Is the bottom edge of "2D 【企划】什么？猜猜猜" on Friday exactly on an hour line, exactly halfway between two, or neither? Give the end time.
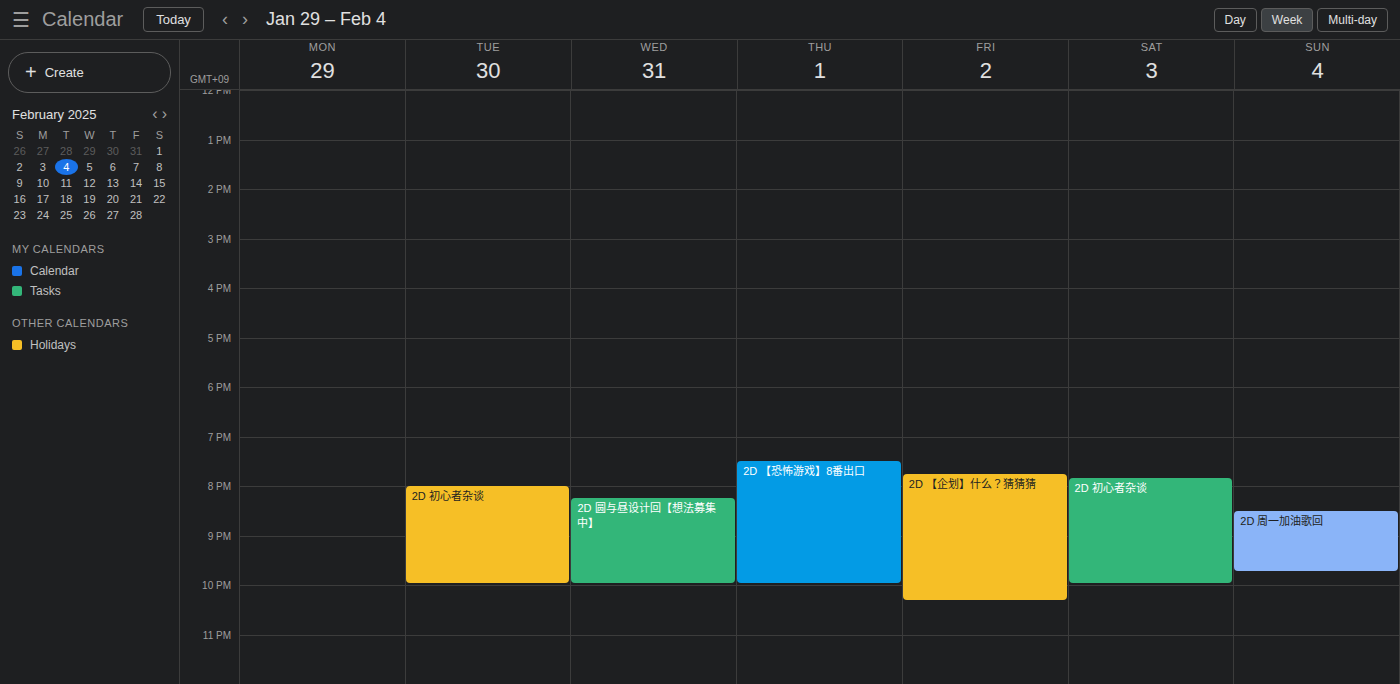
10:20 PM -- neither: 20 minutes below the 10 PM line and 40 minutes above the 11 PM line.